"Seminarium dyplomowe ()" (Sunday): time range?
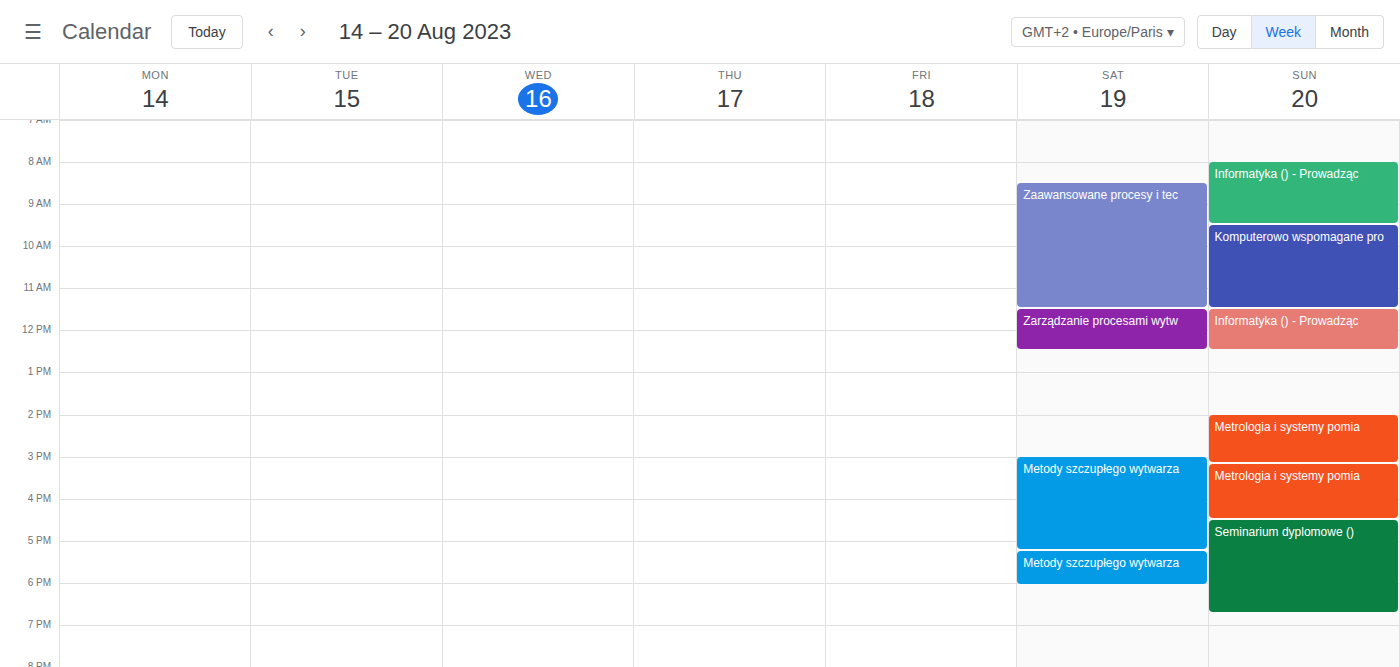
4:30 PM to 6:45 PM